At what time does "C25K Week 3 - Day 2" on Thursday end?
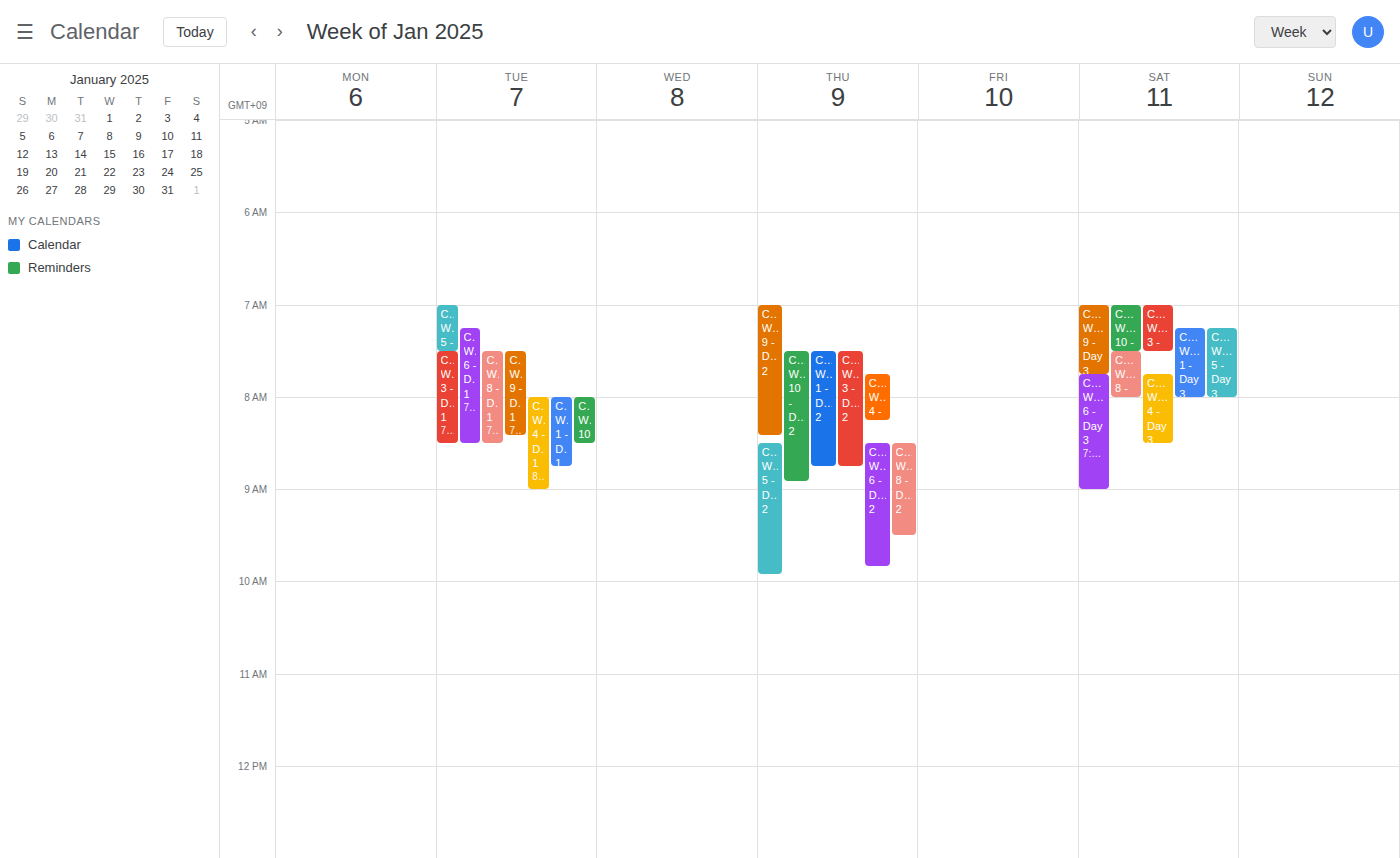
8:45 AM